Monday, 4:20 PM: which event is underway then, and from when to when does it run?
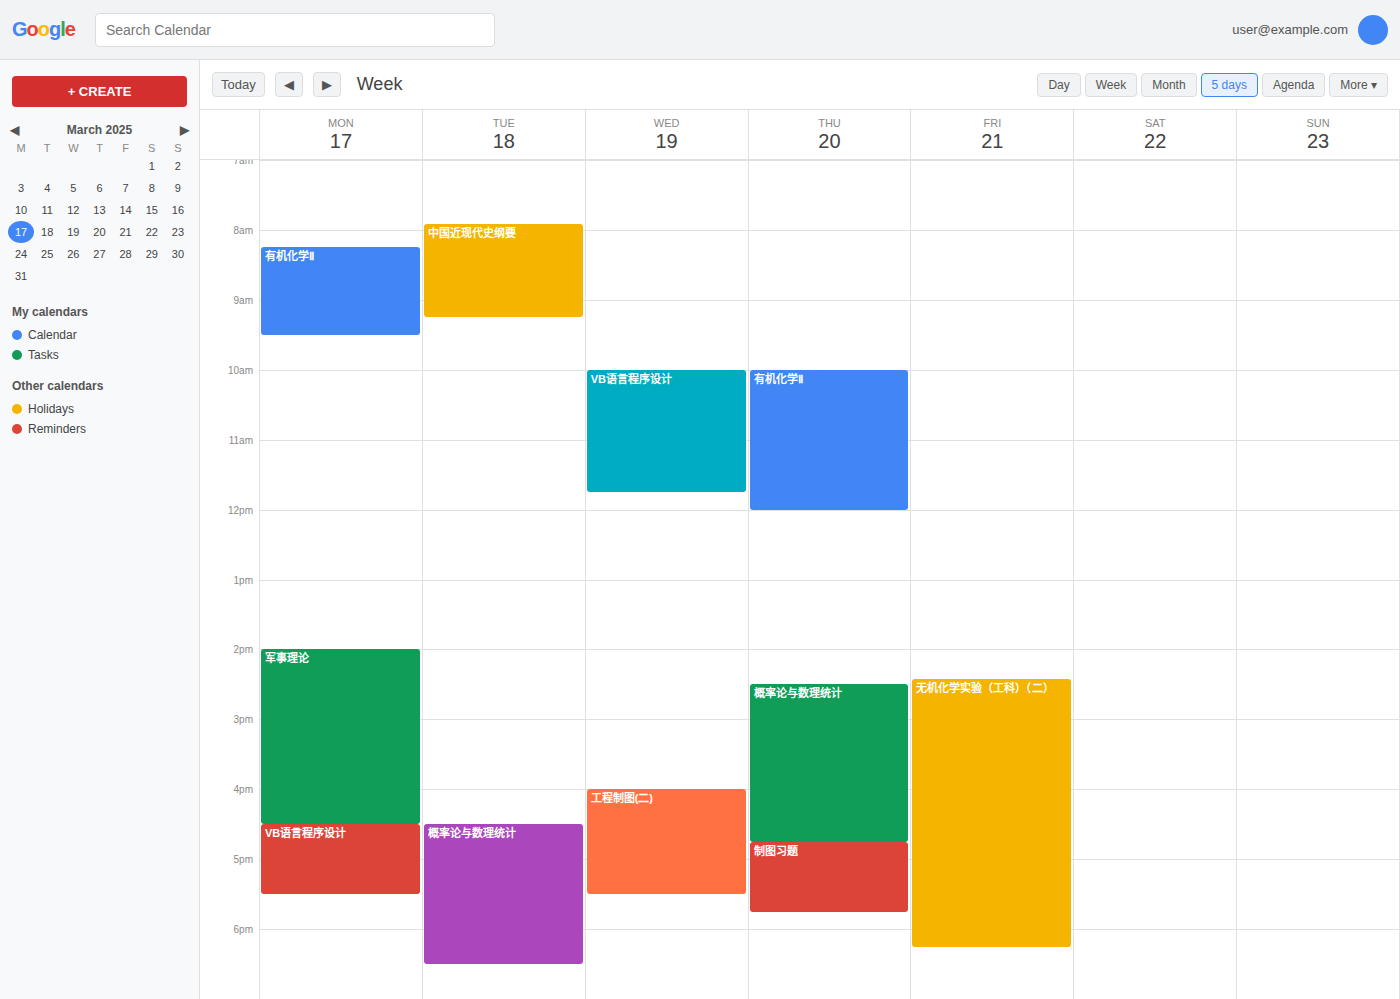
"军事理论", 2:00 PM to 4:30 PM